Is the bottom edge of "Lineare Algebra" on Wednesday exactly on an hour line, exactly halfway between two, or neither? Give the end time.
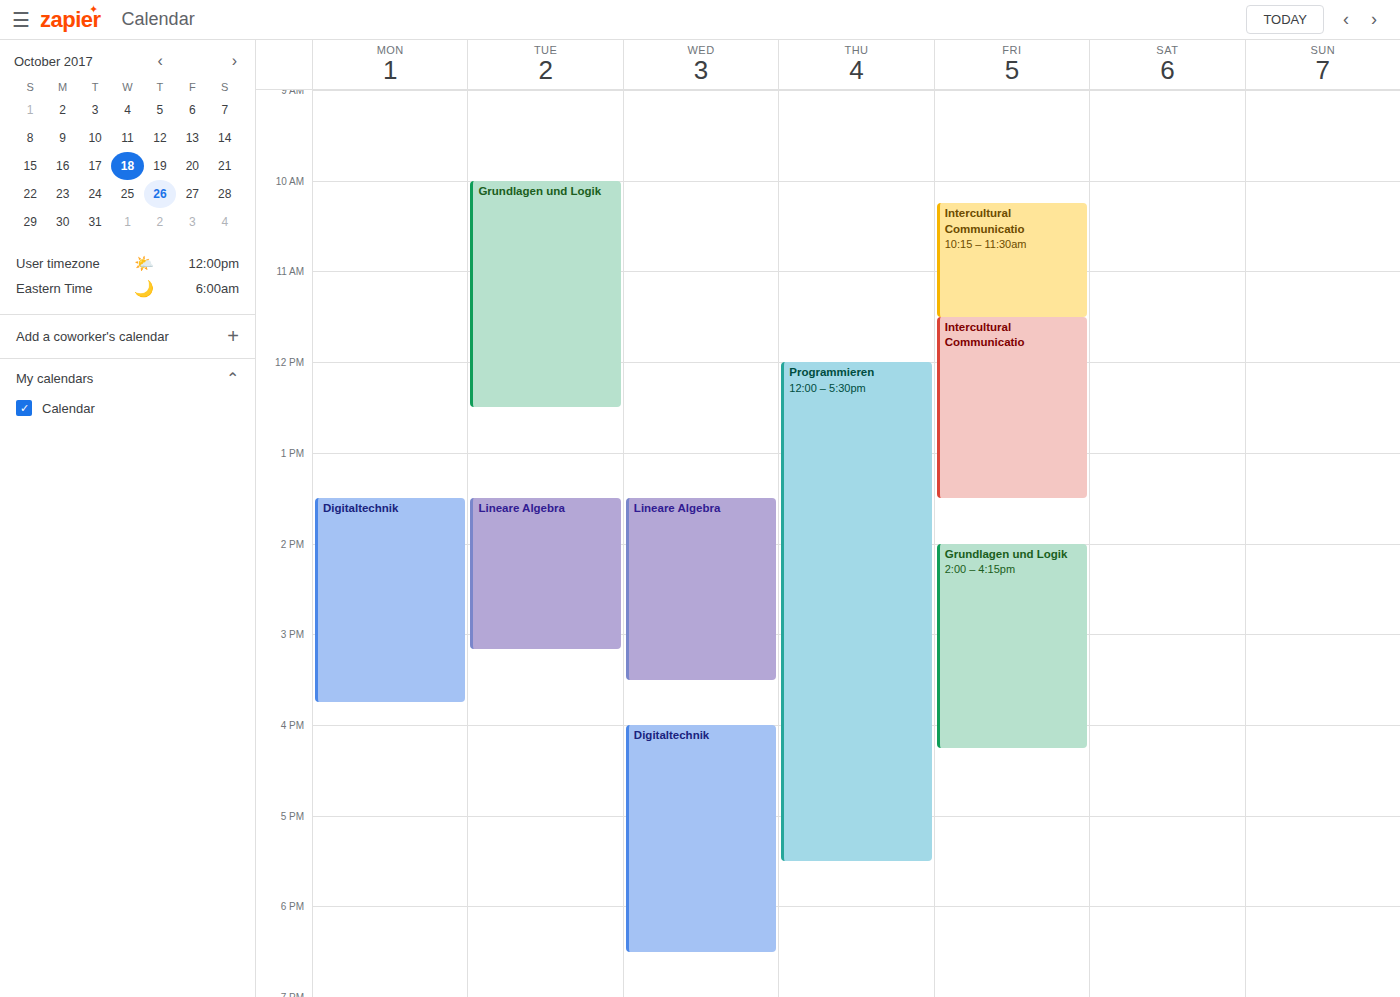
3:30 PM -- halfway between the 3 PM and 4 PM lines.